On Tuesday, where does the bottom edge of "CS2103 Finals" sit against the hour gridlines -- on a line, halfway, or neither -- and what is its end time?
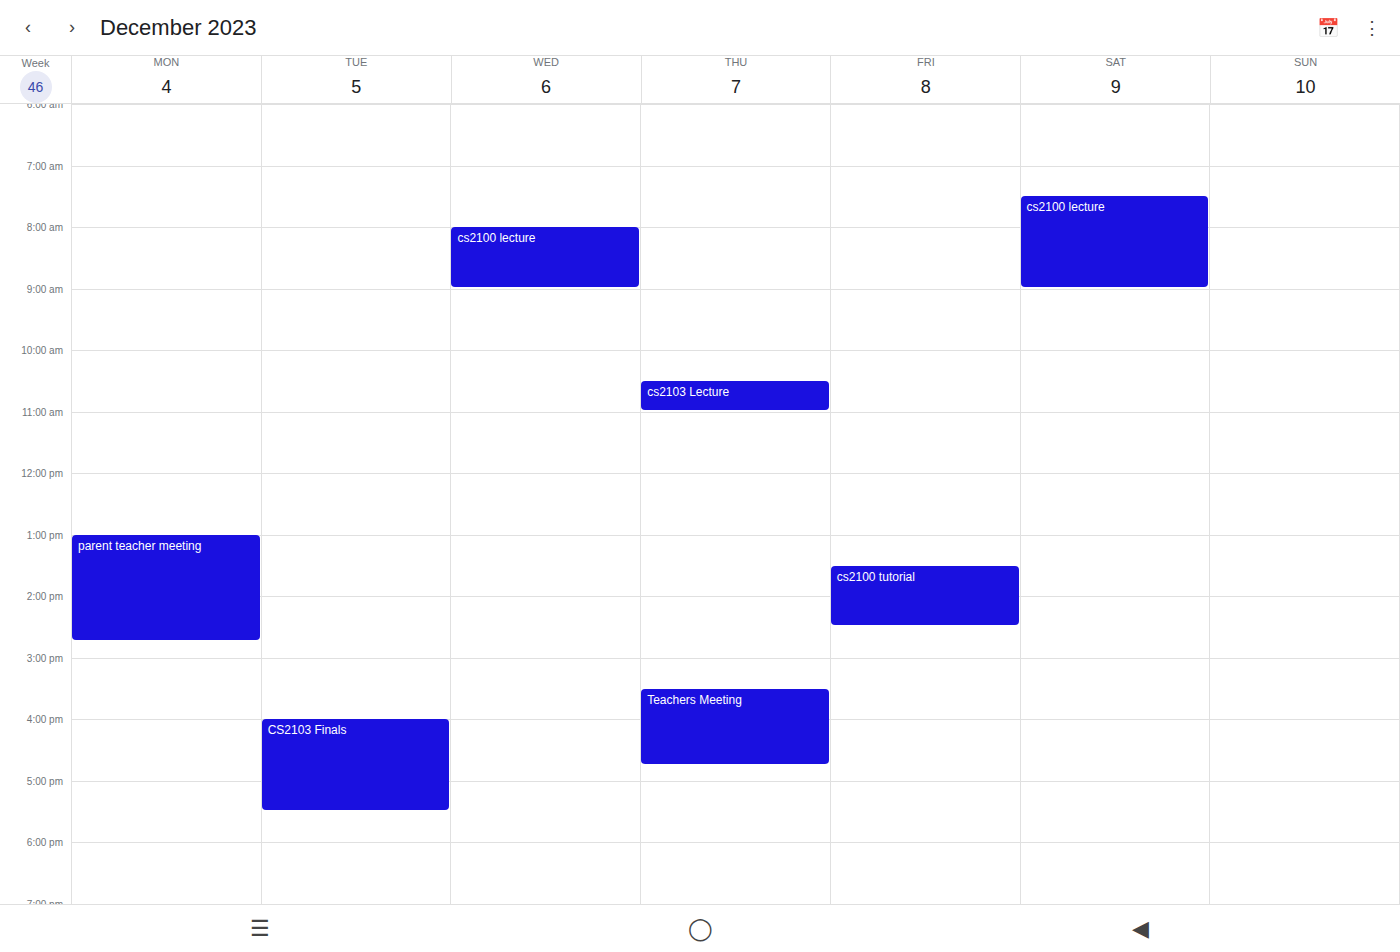
5:30 PM -- halfway between the 5 PM and 6 PM lines.